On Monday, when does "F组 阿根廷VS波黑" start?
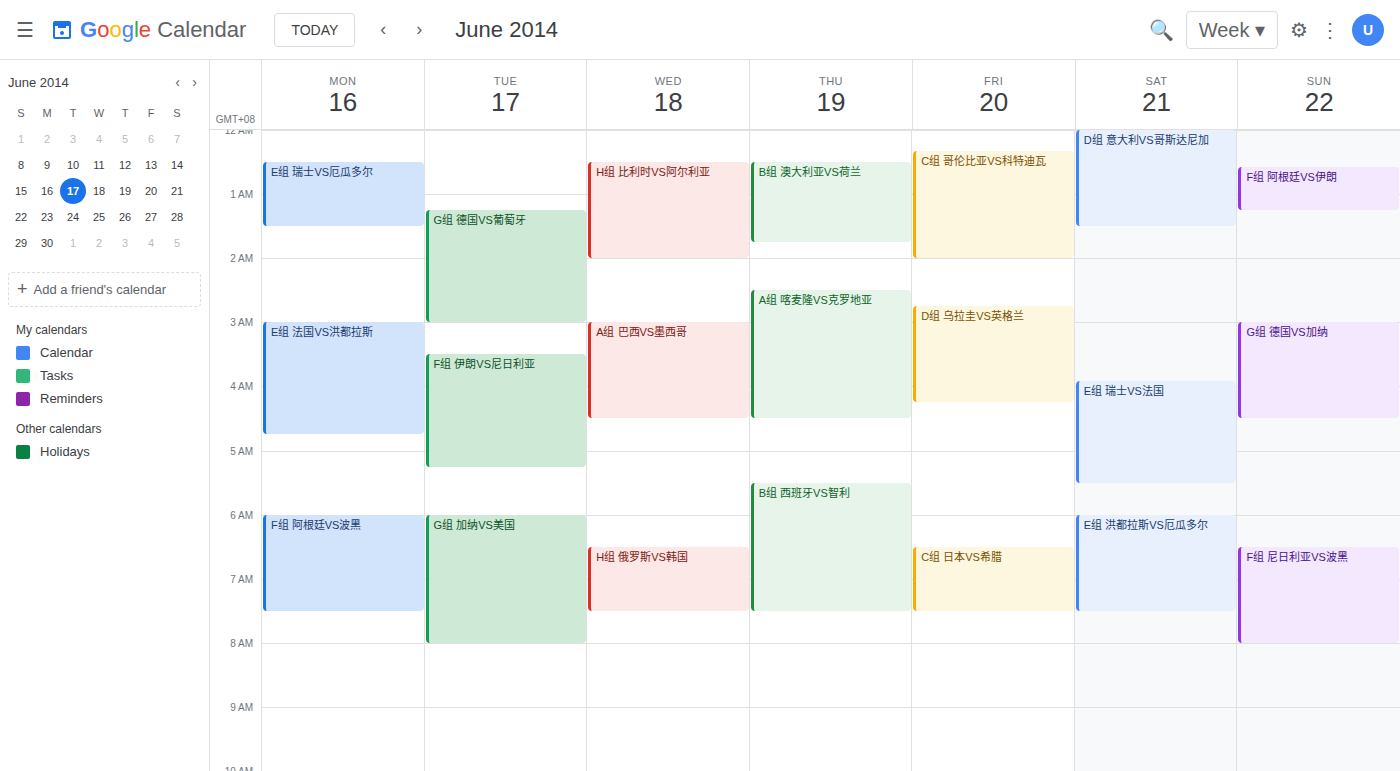
6:00 AM